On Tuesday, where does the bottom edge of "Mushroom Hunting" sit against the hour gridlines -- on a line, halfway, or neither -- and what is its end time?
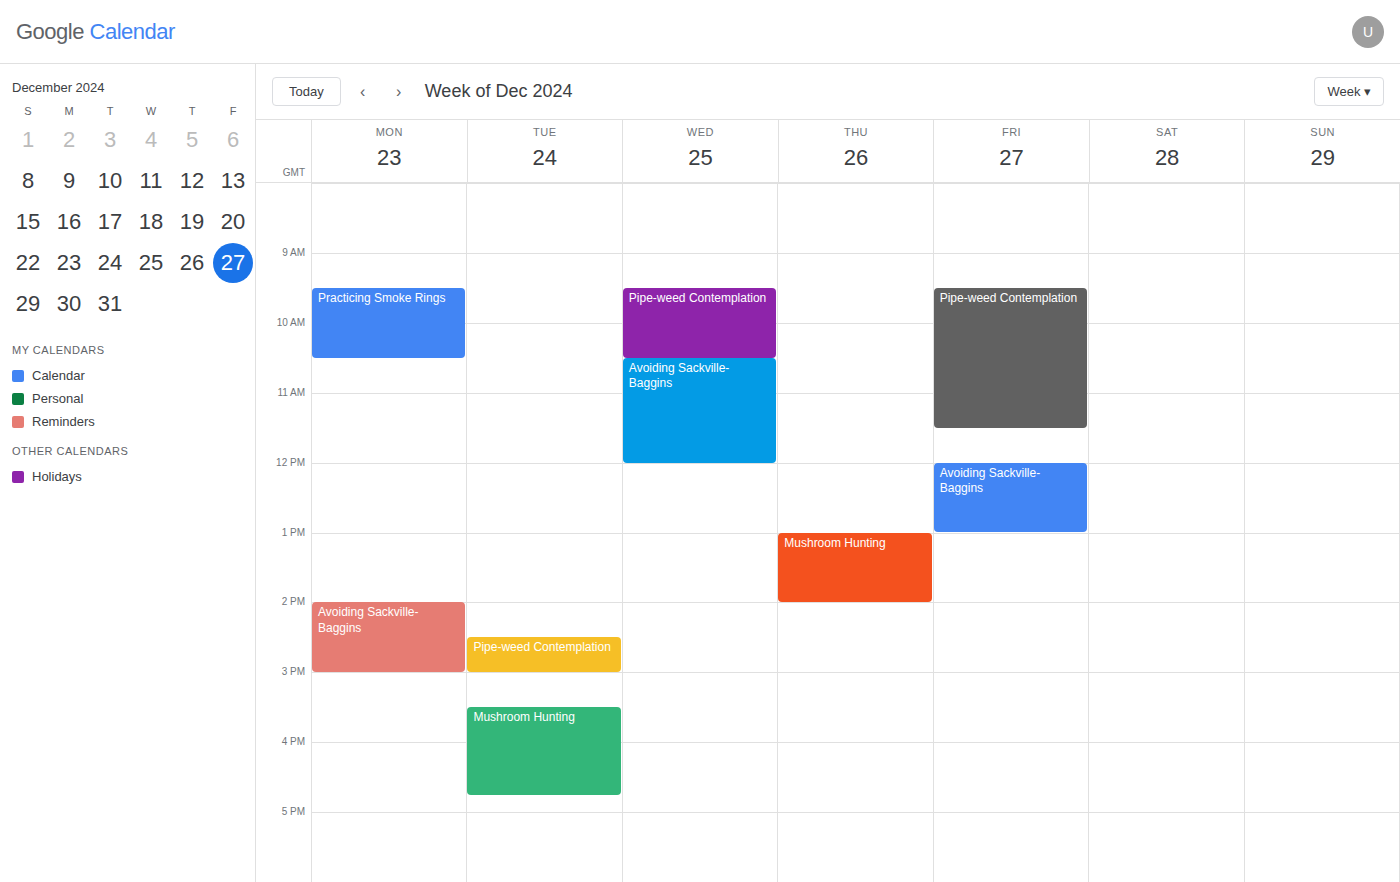
16:45 -- neither: three quarters of the way from the 16:00 line to the 17:00 line.